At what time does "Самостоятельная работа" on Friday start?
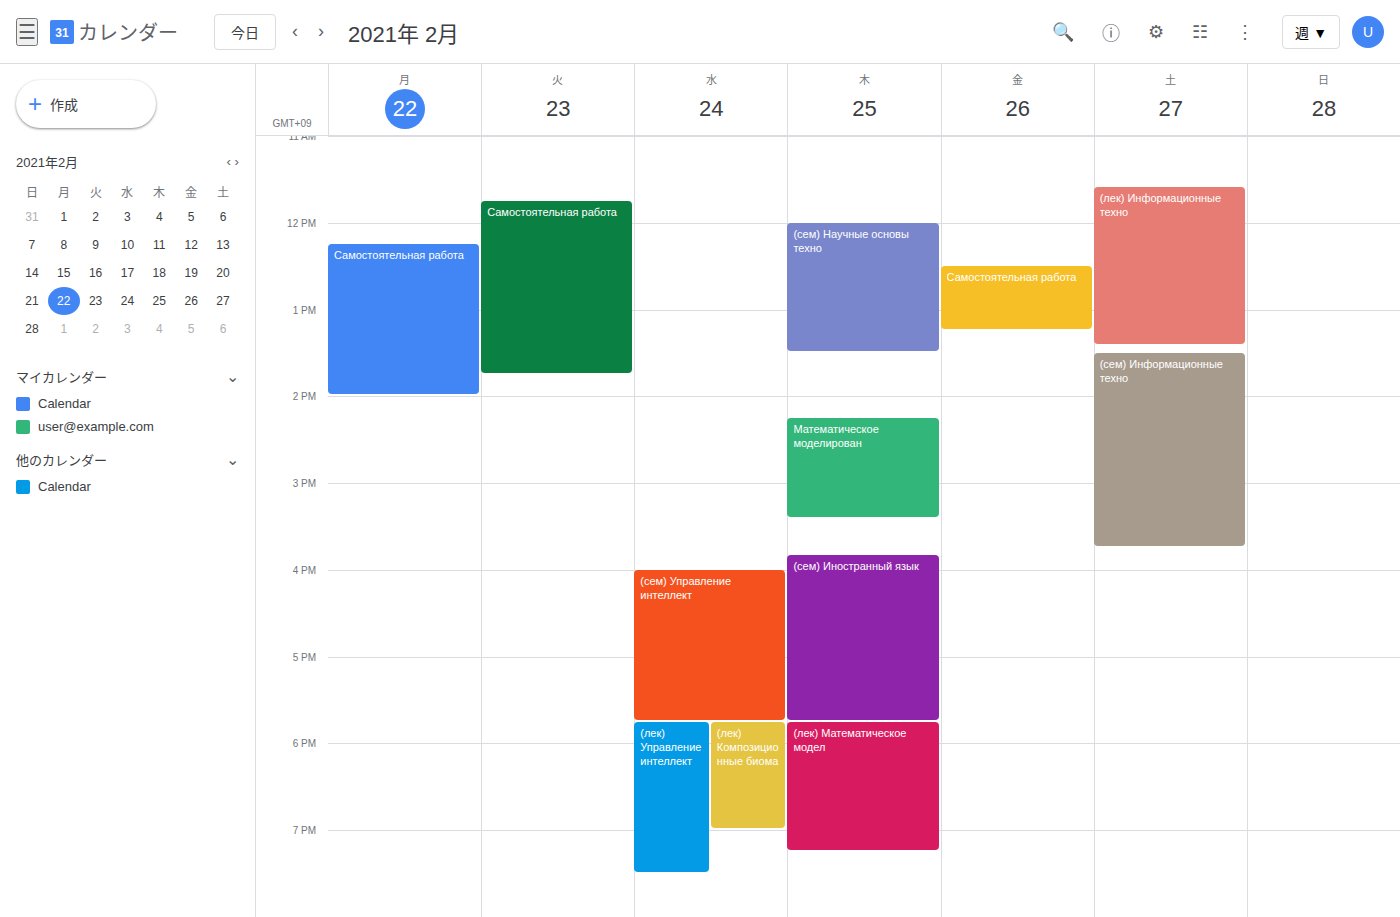
12:30 PM